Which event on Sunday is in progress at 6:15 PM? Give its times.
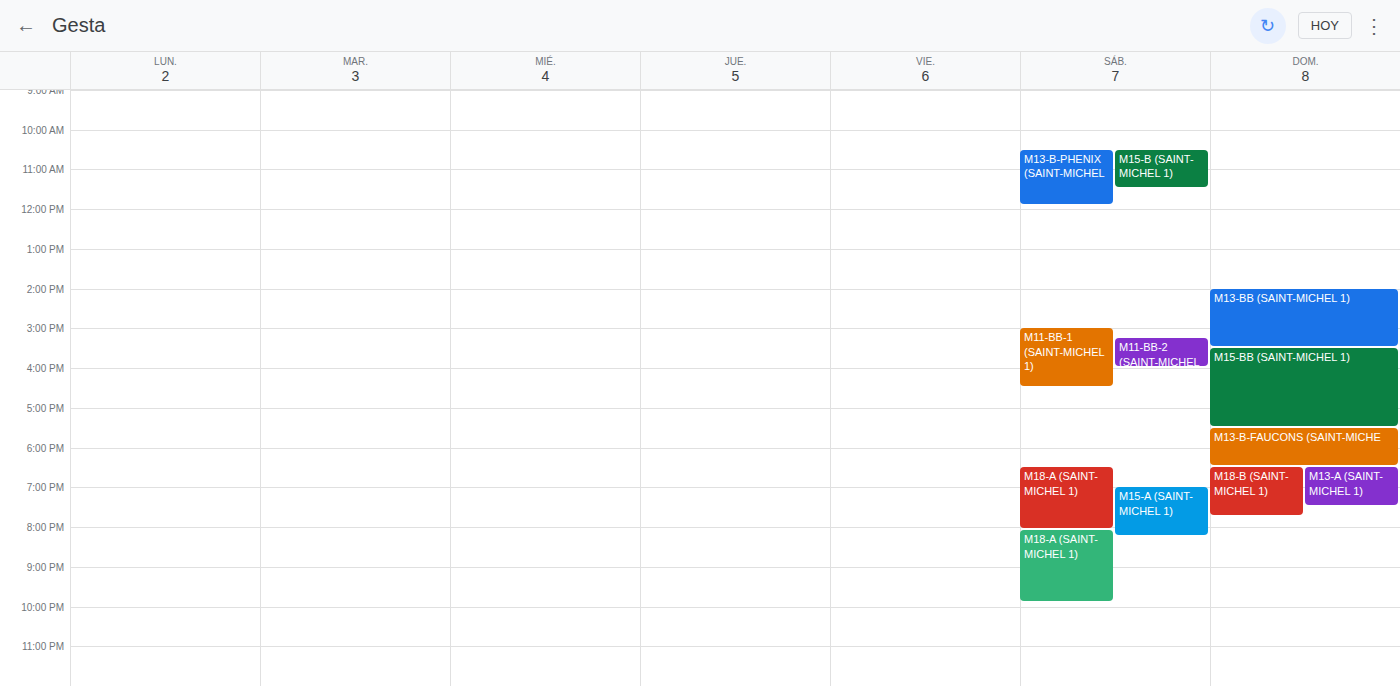
"M13-B-FAUCONS (SAINT-MICHE", 5:30 PM to 6:30 PM